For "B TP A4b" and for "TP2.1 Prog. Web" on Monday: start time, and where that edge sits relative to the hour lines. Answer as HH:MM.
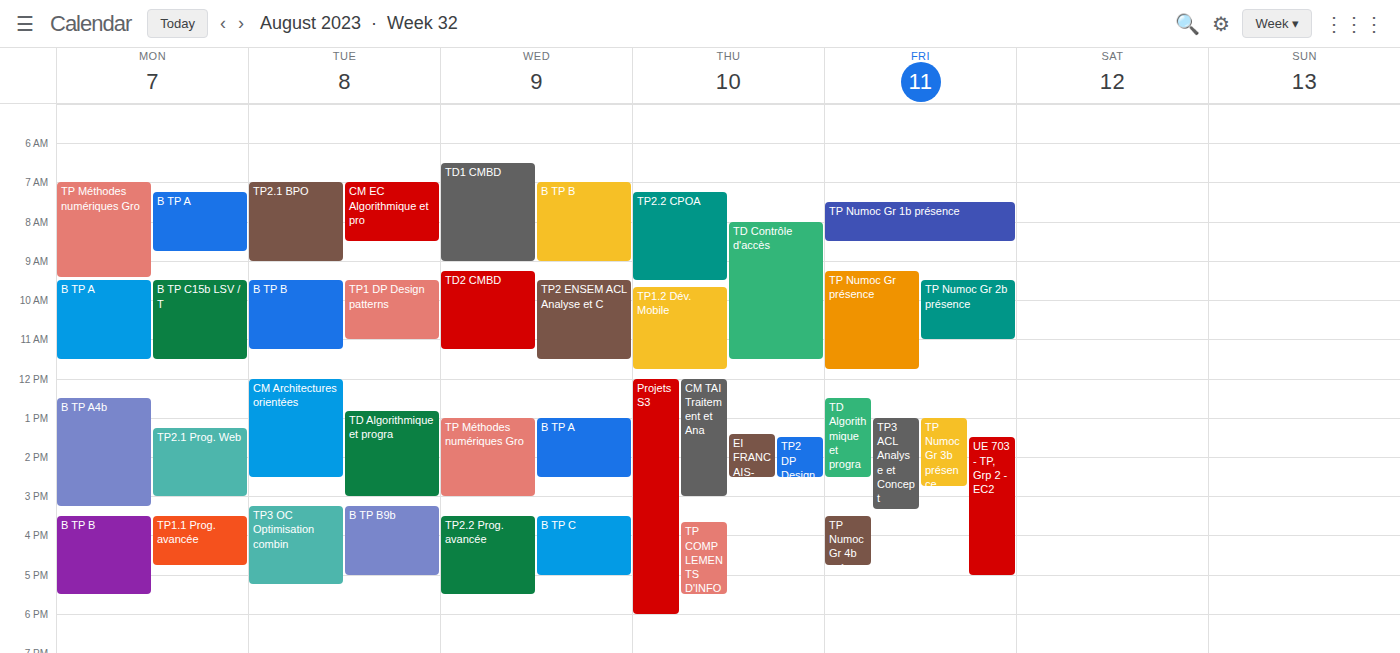
"B TP A4b": 12:30, halfway between the 12:00 and 13:00 lines. "TP2.1 Prog. Web": 13:15, neither: a quarter of the way from the 13:00 line to the 14:00 line.